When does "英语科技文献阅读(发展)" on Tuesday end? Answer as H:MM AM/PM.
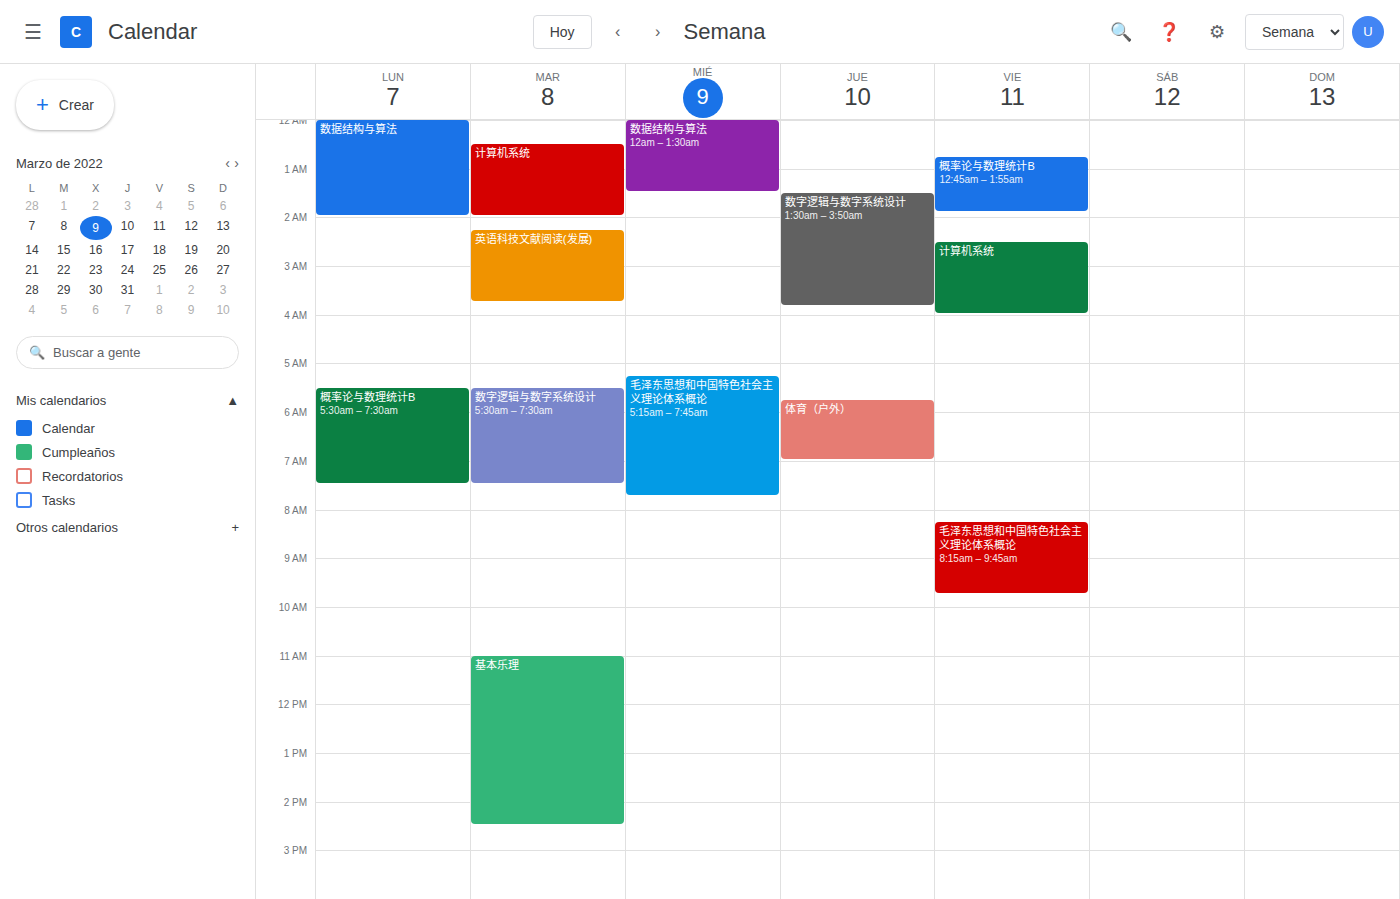
3:45 AM